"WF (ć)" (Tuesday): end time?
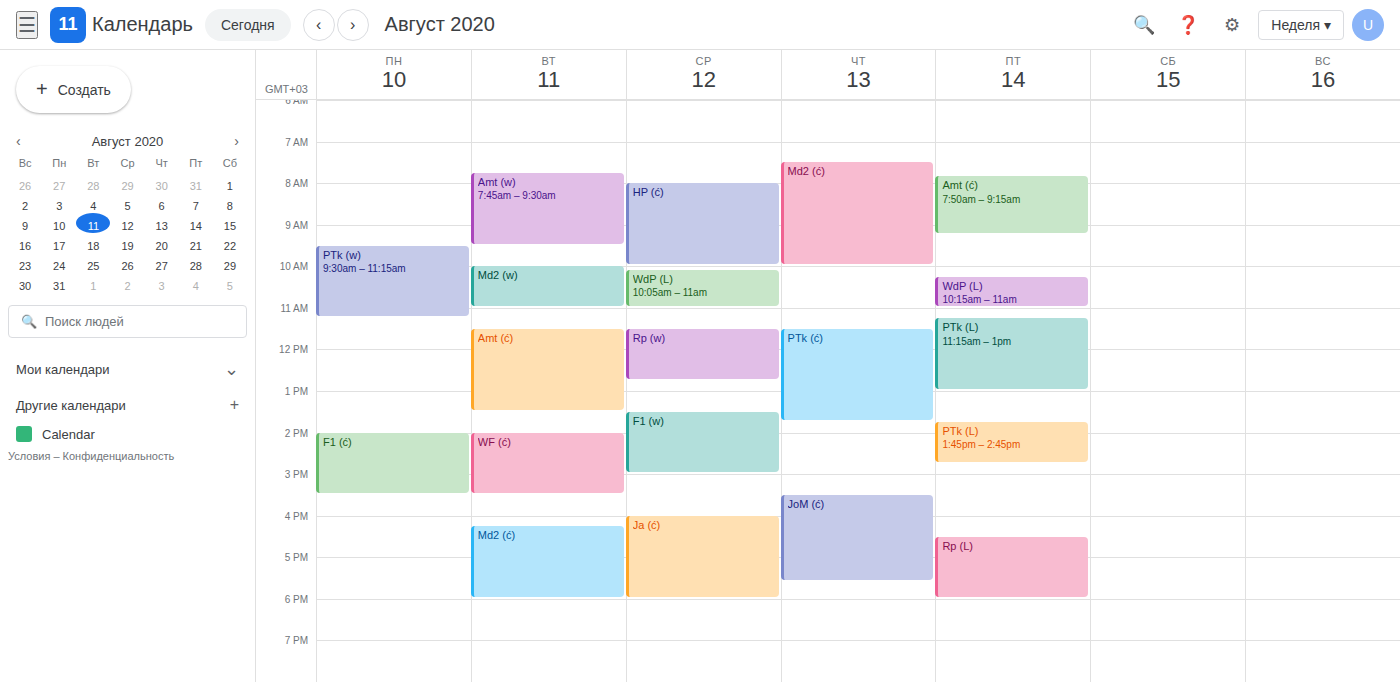
3:30 PM